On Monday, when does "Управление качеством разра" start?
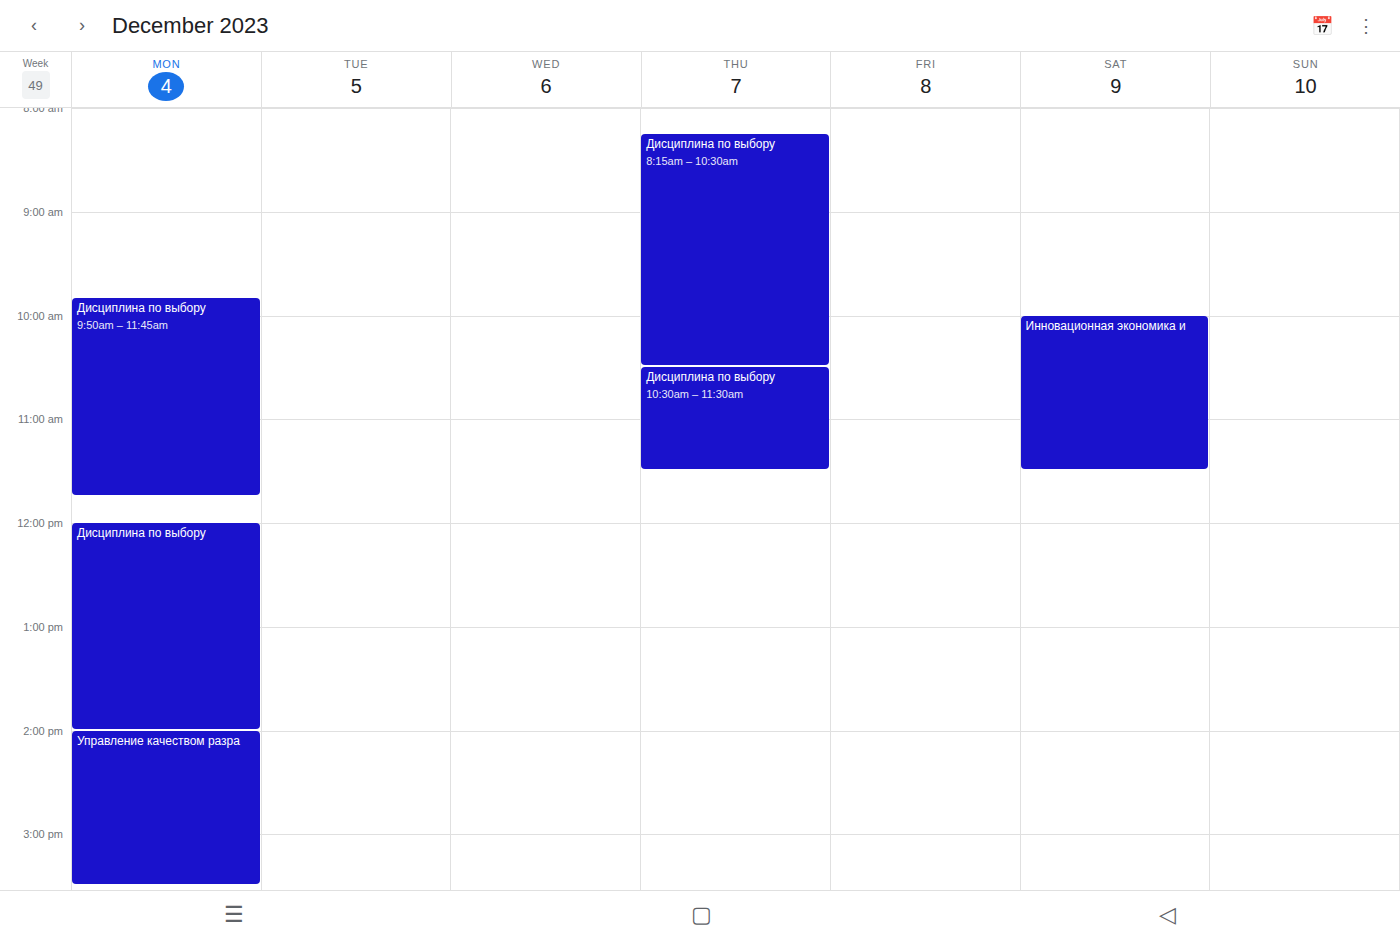
14:00